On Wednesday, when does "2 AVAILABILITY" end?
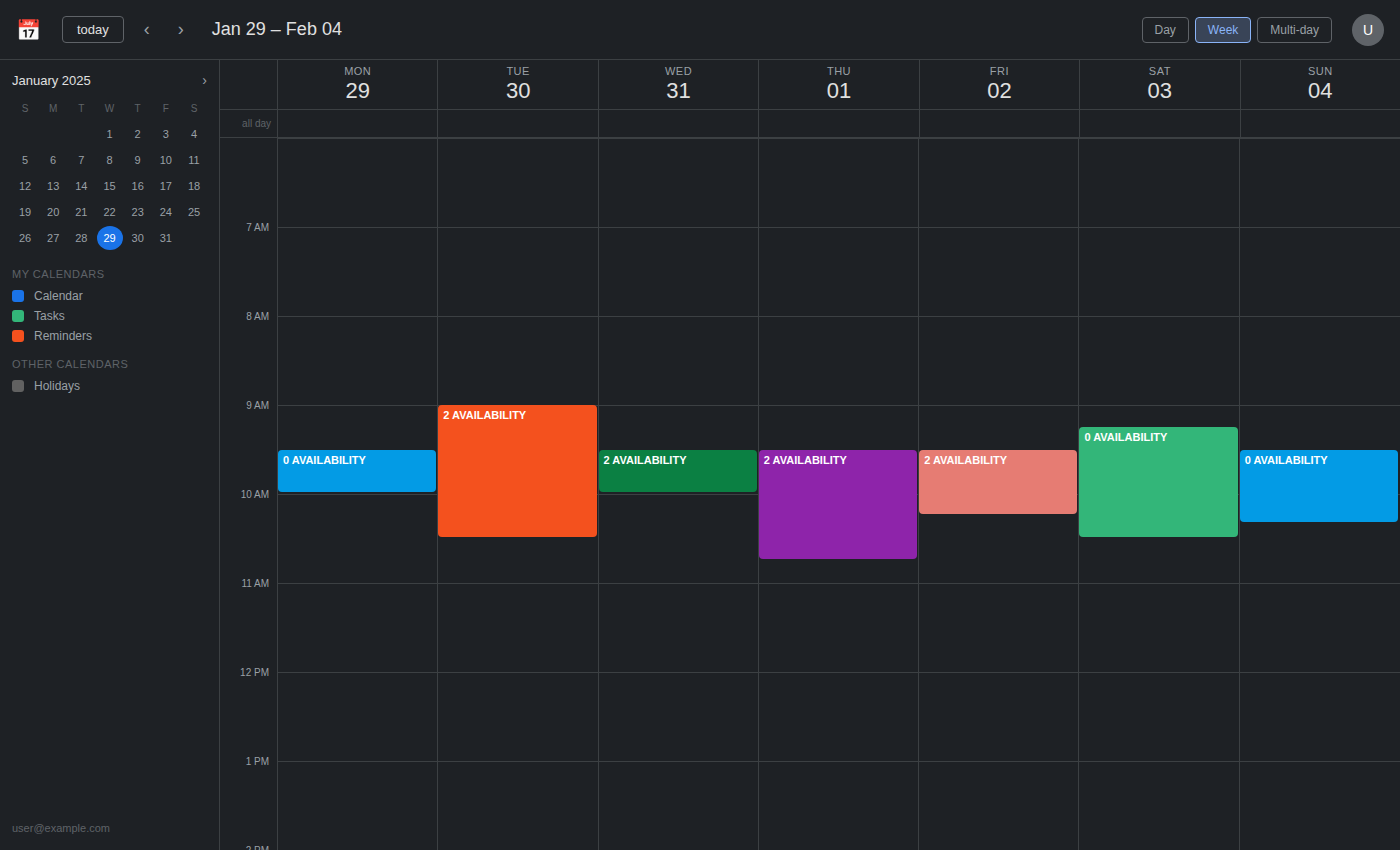
10:00